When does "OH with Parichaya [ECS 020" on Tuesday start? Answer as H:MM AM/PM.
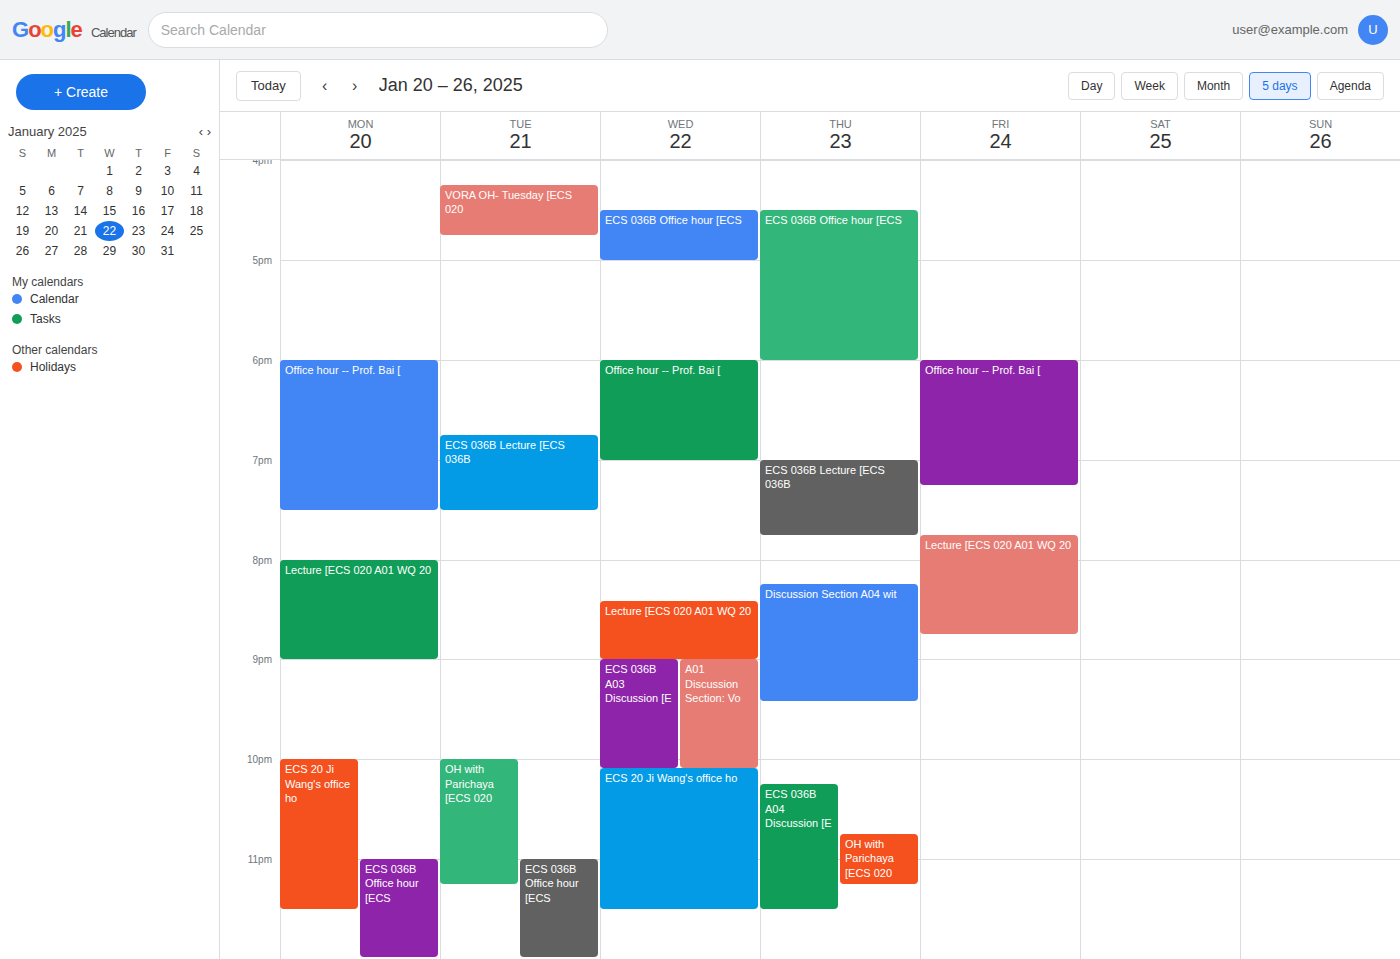
10:00 PM